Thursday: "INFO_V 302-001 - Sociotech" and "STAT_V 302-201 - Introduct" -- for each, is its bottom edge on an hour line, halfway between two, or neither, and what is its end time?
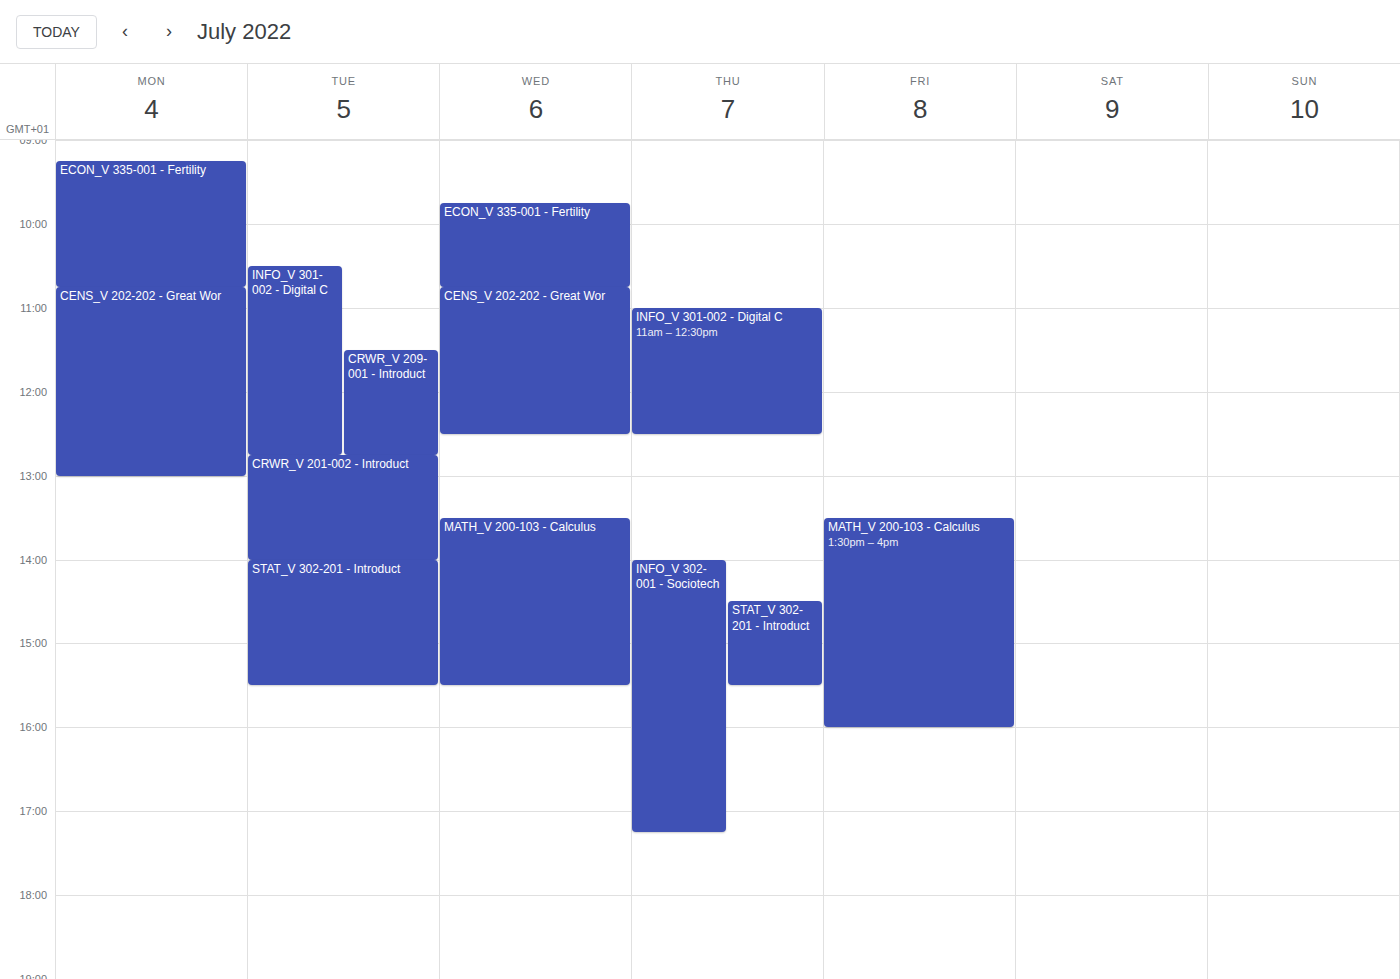
"INFO_V 302-001 - Sociotech": 17:15, neither: a quarter of the way from the 17:00 line to the 18:00 line. "STAT_V 302-201 - Introduct": 15:30, halfway between the 15:00 and 16:00 lines.